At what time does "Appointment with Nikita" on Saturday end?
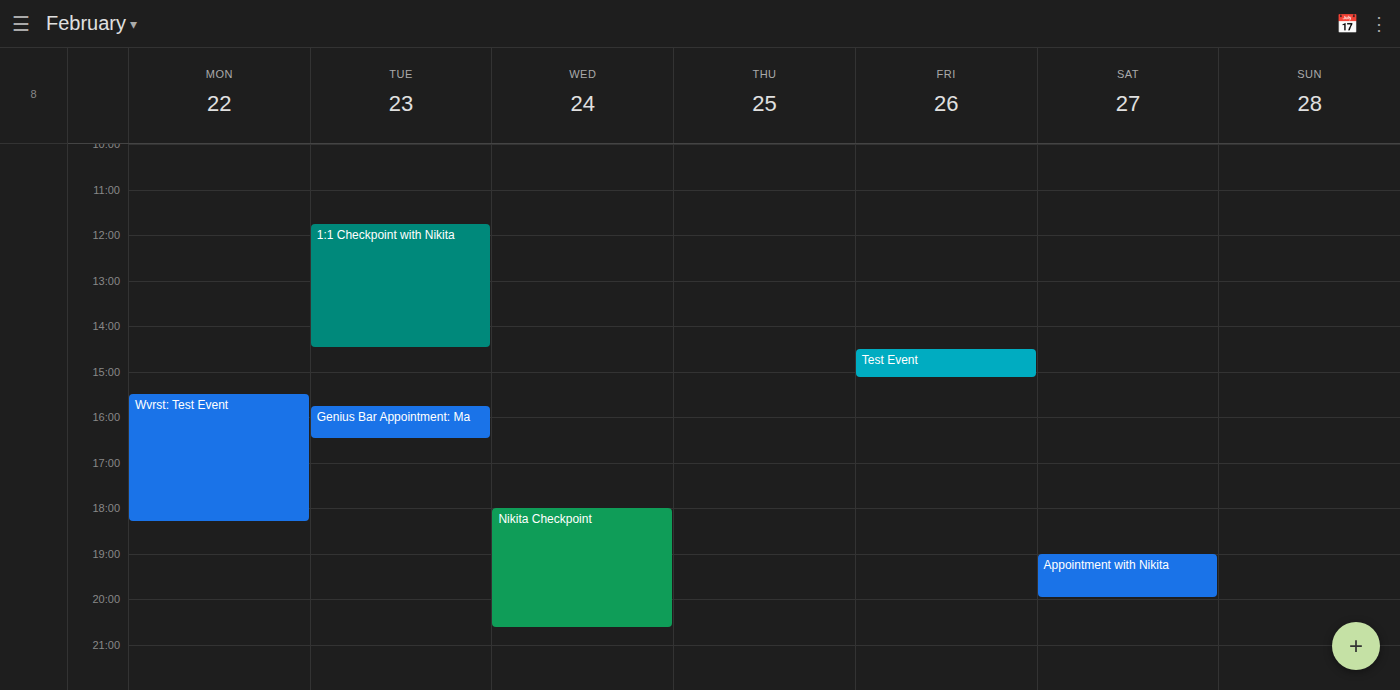
8:00 PM